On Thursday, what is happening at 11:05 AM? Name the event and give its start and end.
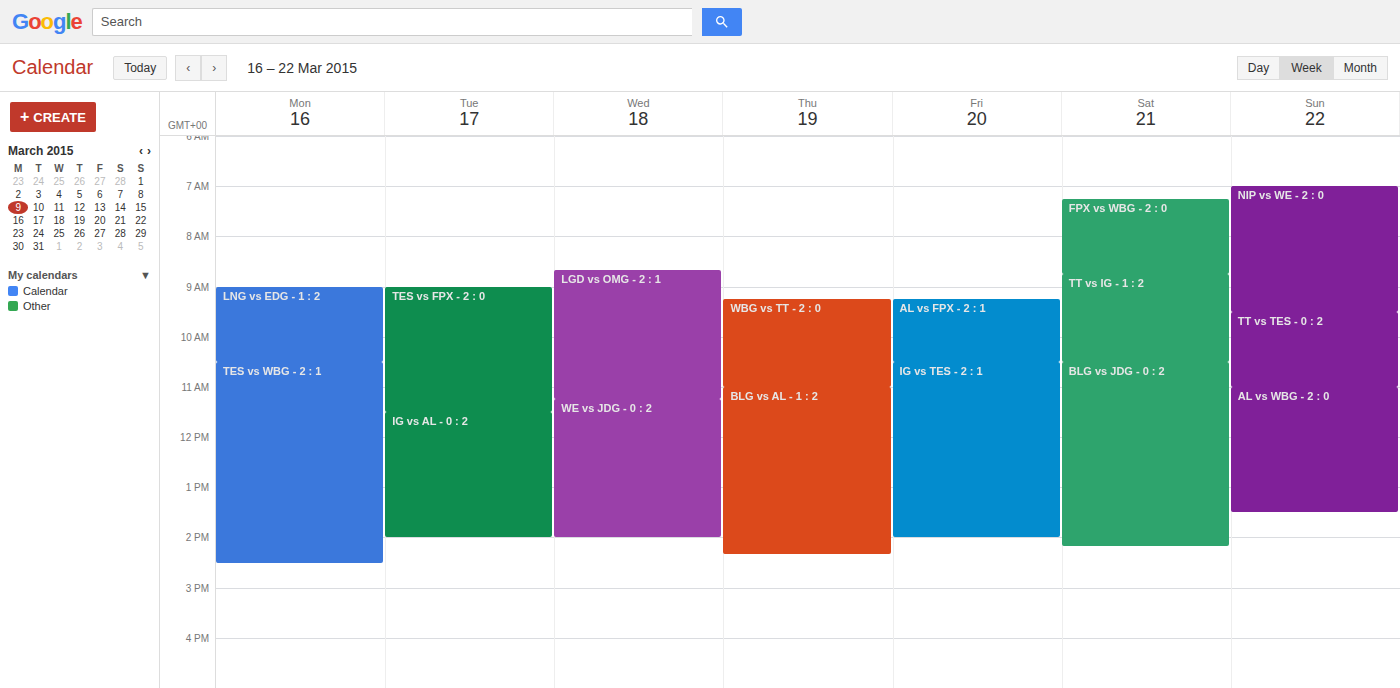
"BLG vs AL - 1 : 2", 11:00 AM to 2:20 PM